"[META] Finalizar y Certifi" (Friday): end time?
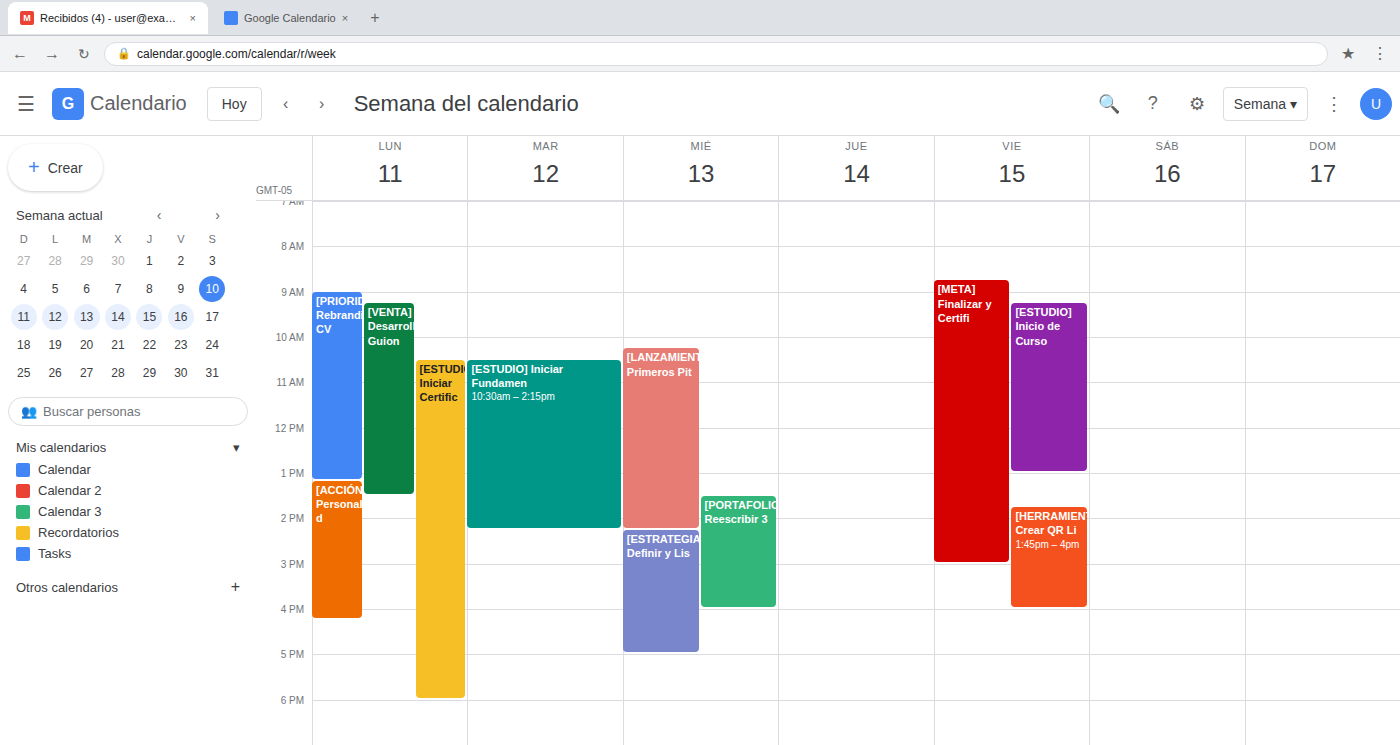
3:00 PM